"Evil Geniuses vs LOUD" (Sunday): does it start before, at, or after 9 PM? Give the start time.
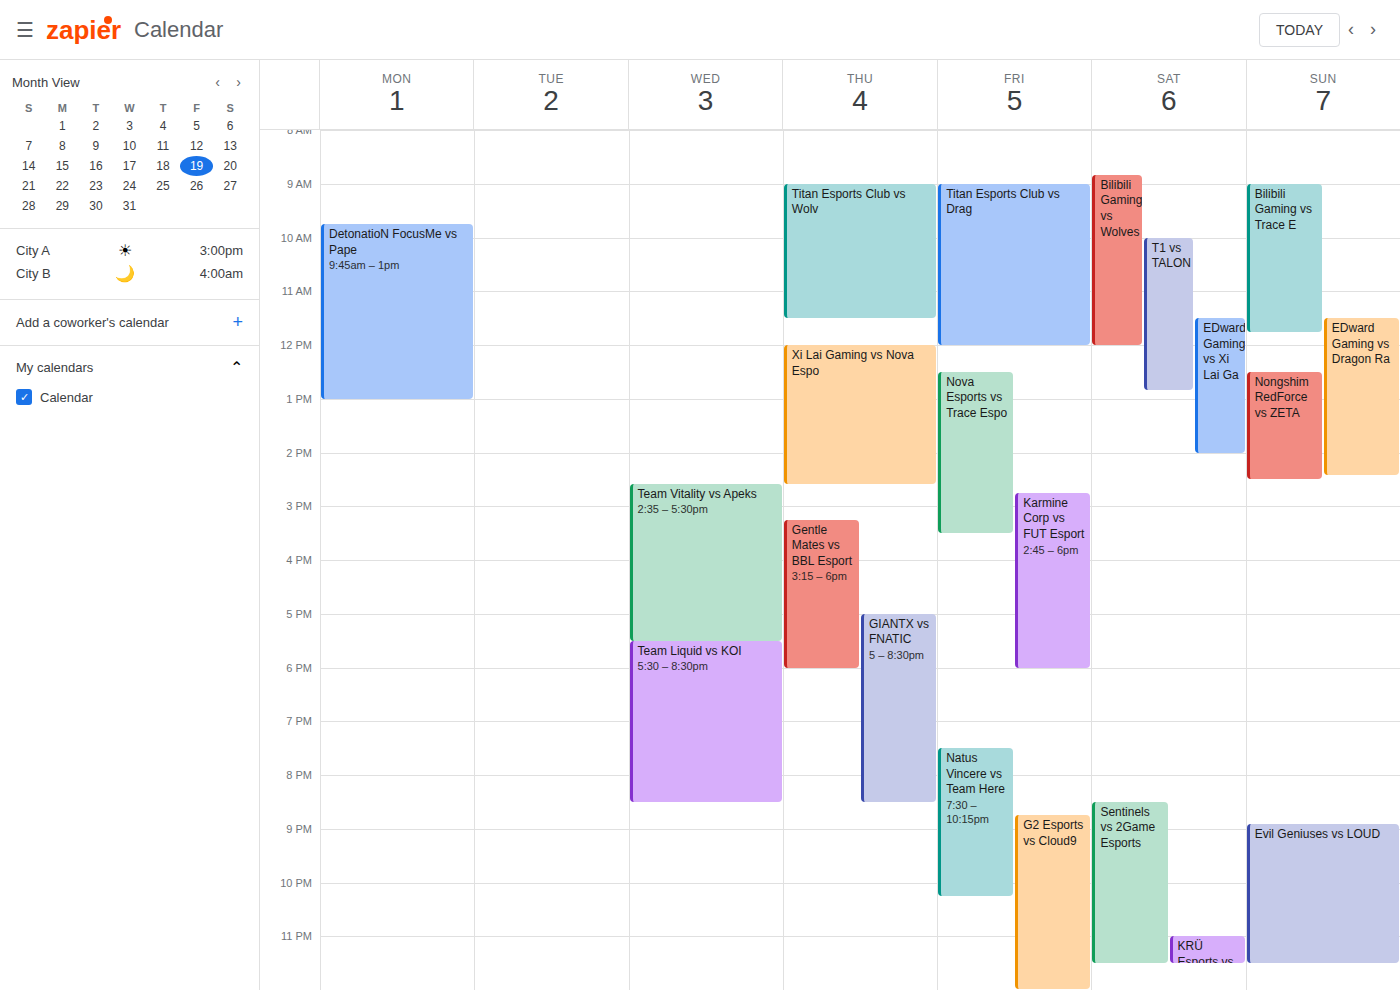
8:55 PM -- before 9 PM, 5 minutes above the 9 PM line.